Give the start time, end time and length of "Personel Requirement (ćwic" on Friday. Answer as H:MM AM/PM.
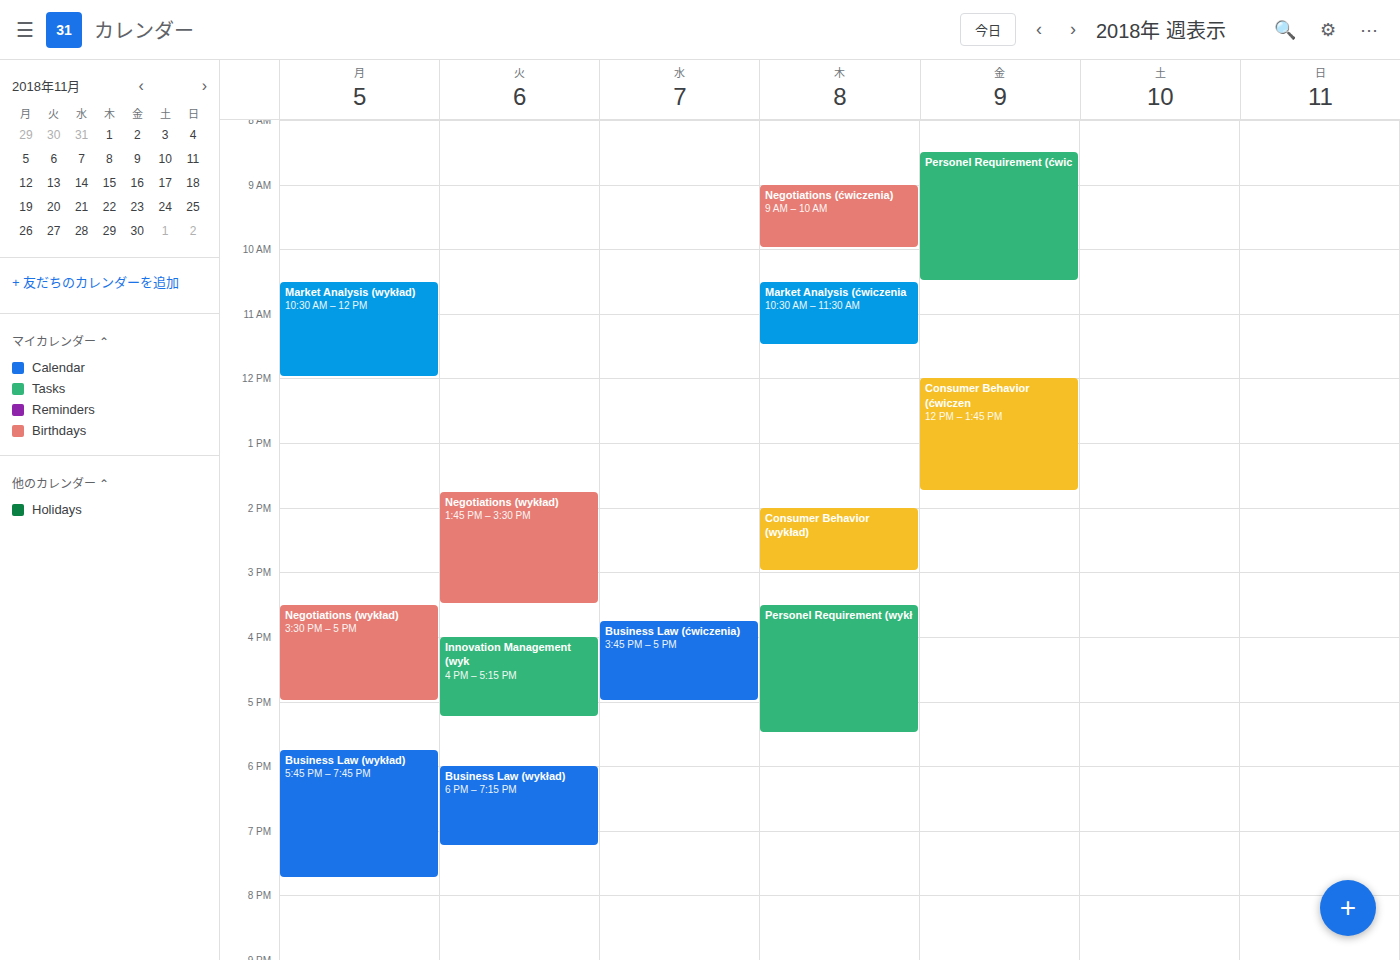
8:30 AM to 10:30 AM, 2 hours